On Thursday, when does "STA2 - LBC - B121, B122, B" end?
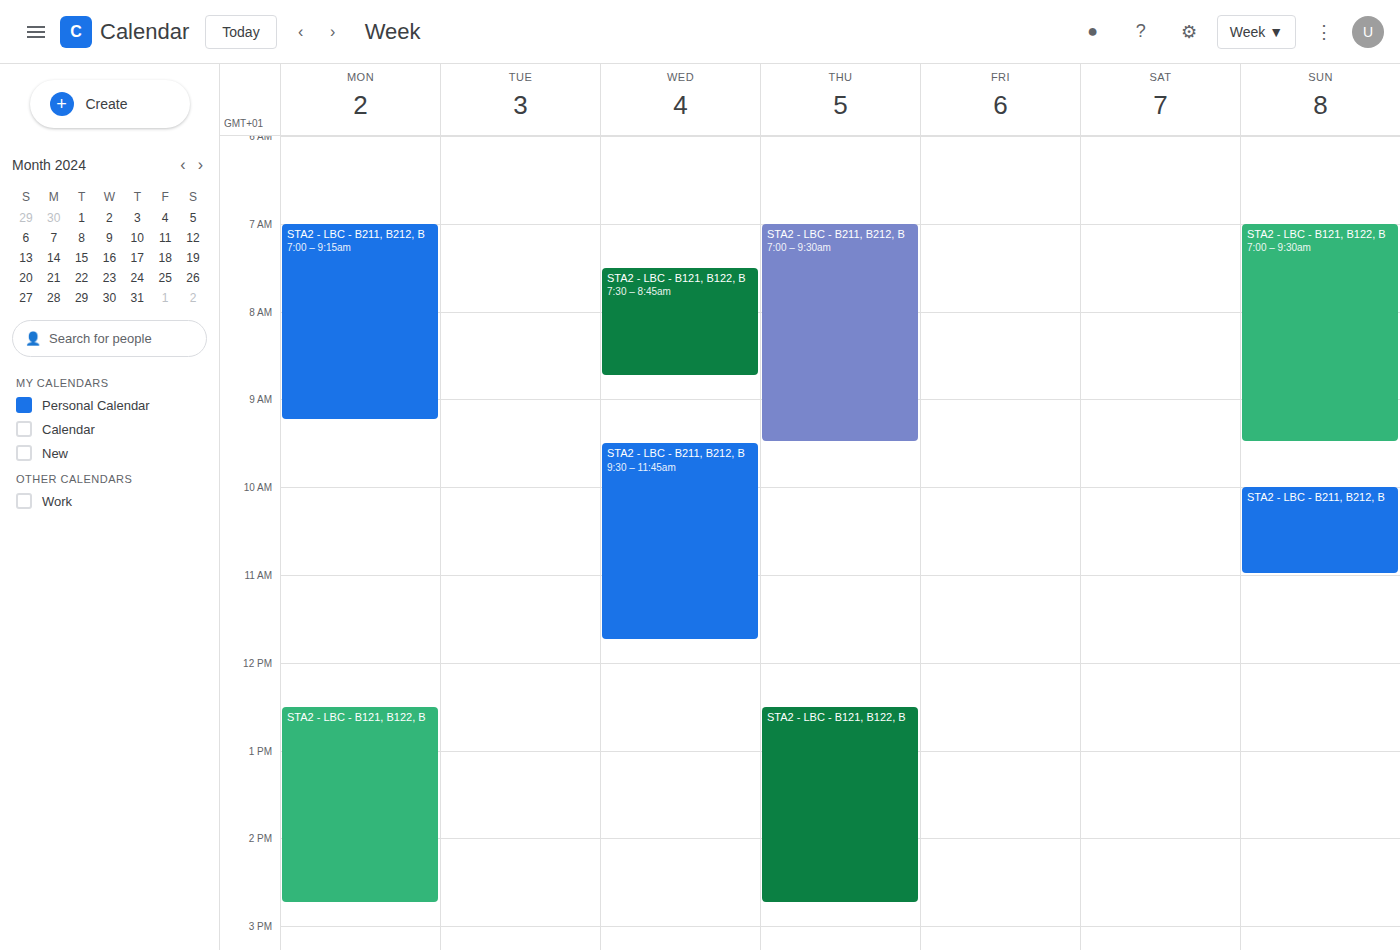
2:45 PM